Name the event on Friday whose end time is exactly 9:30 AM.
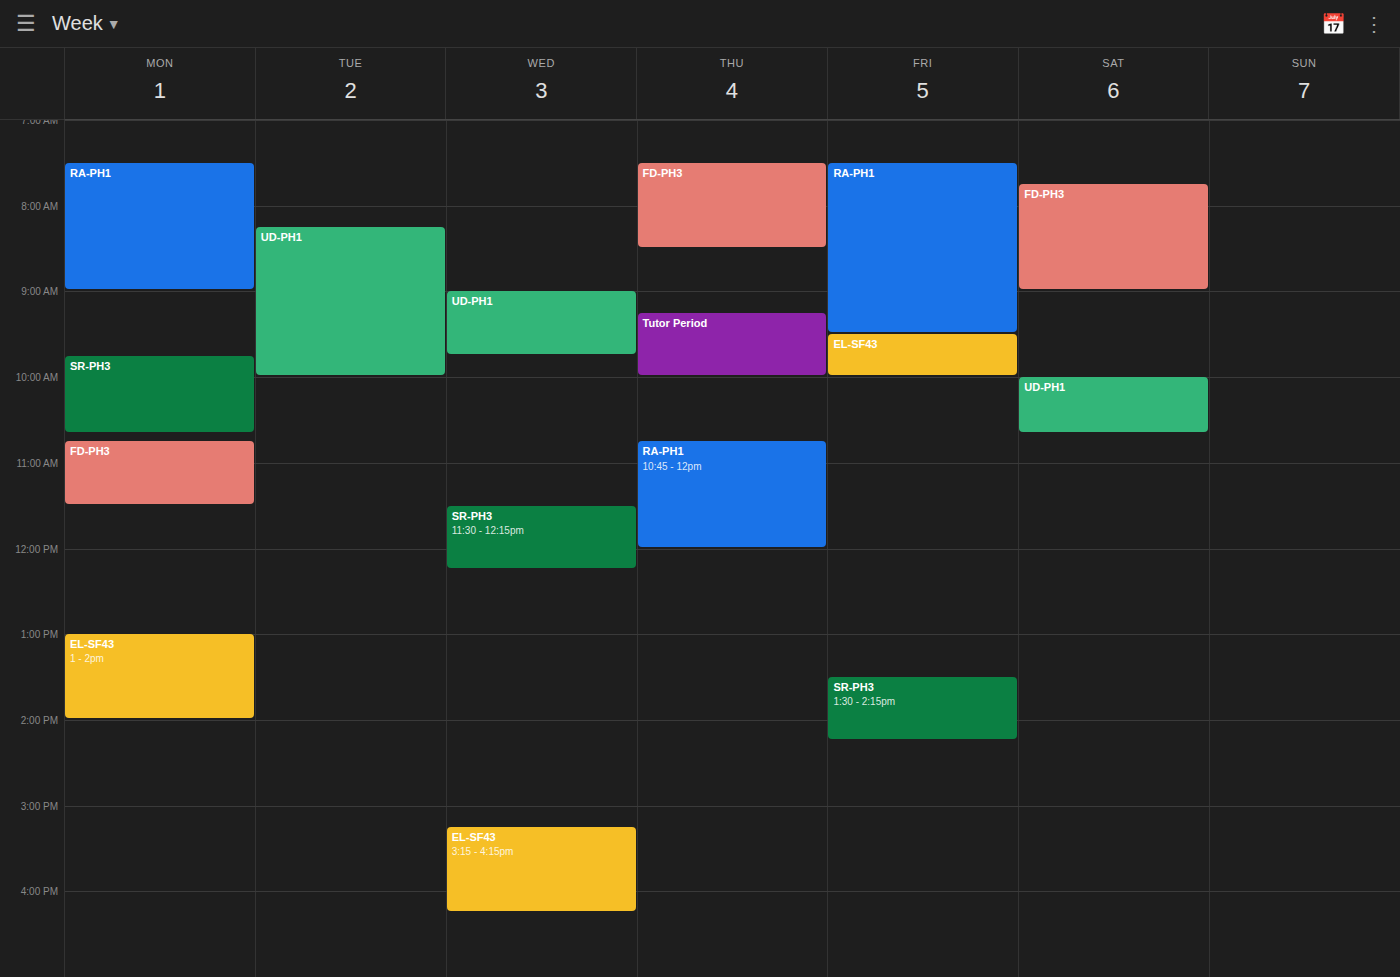
"RA-PH1"